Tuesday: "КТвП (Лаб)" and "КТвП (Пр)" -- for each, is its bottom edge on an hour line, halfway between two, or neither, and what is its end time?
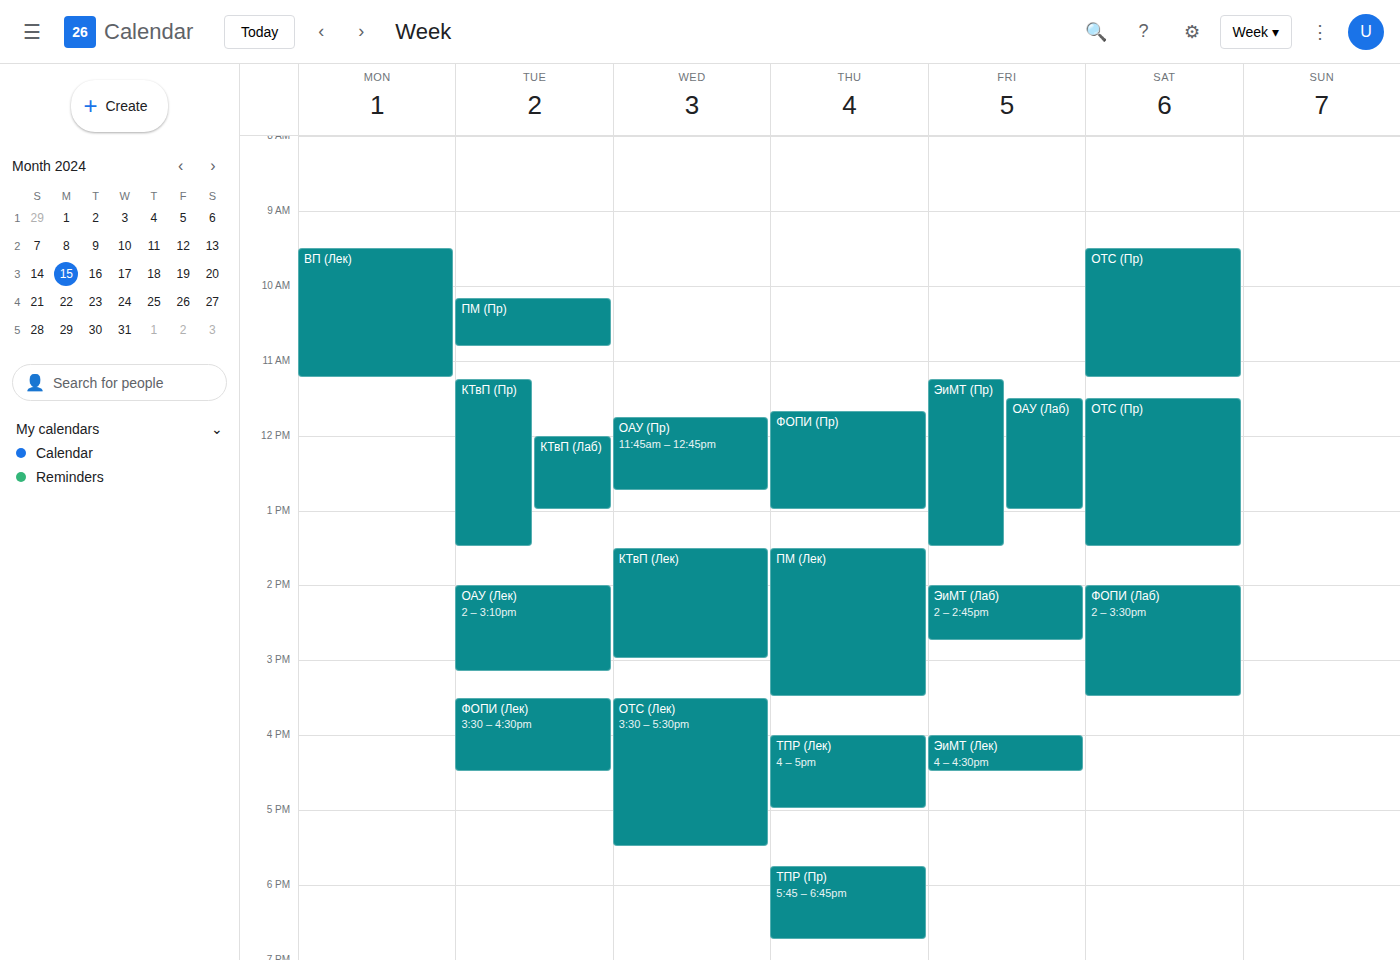
"КТвП (Лаб)": 13:00, exactly on the 13:00 line. "КТвП (Пр)": 13:30, halfway between the 13:00 and 14:00 lines.